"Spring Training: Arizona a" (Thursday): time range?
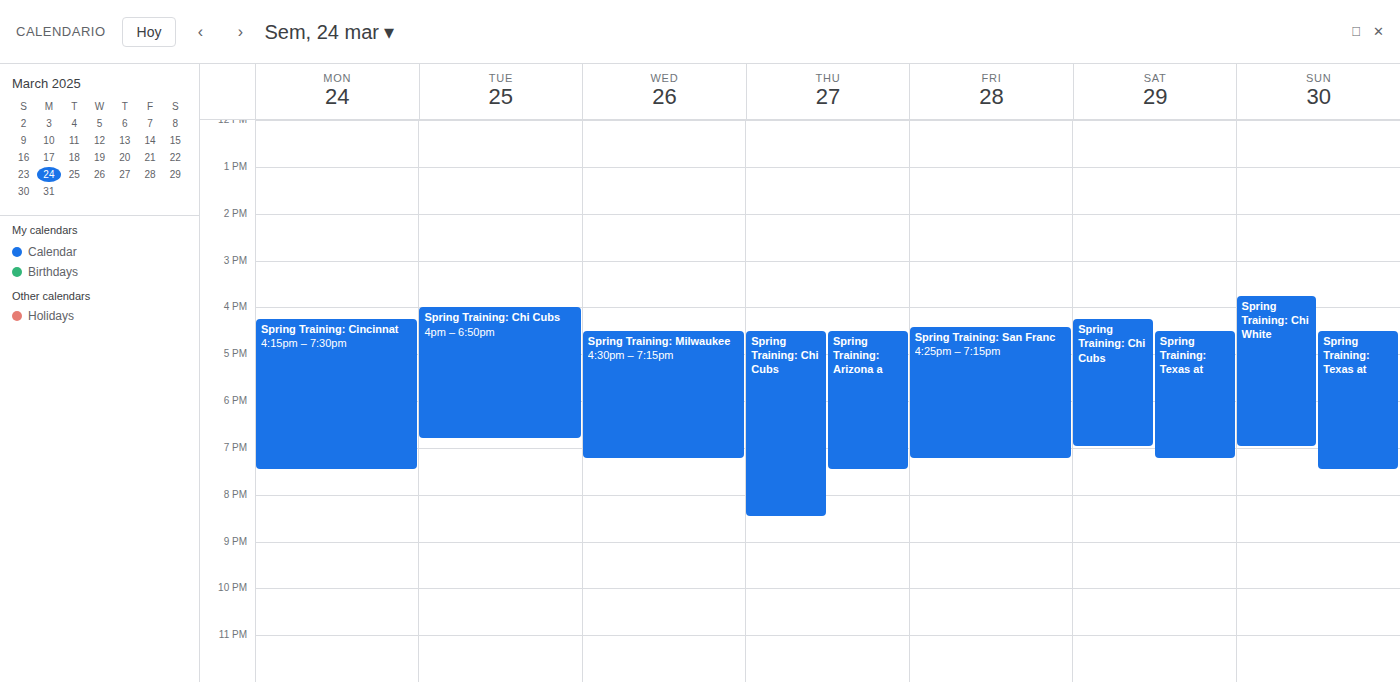
4:30 PM to 7:30 PM